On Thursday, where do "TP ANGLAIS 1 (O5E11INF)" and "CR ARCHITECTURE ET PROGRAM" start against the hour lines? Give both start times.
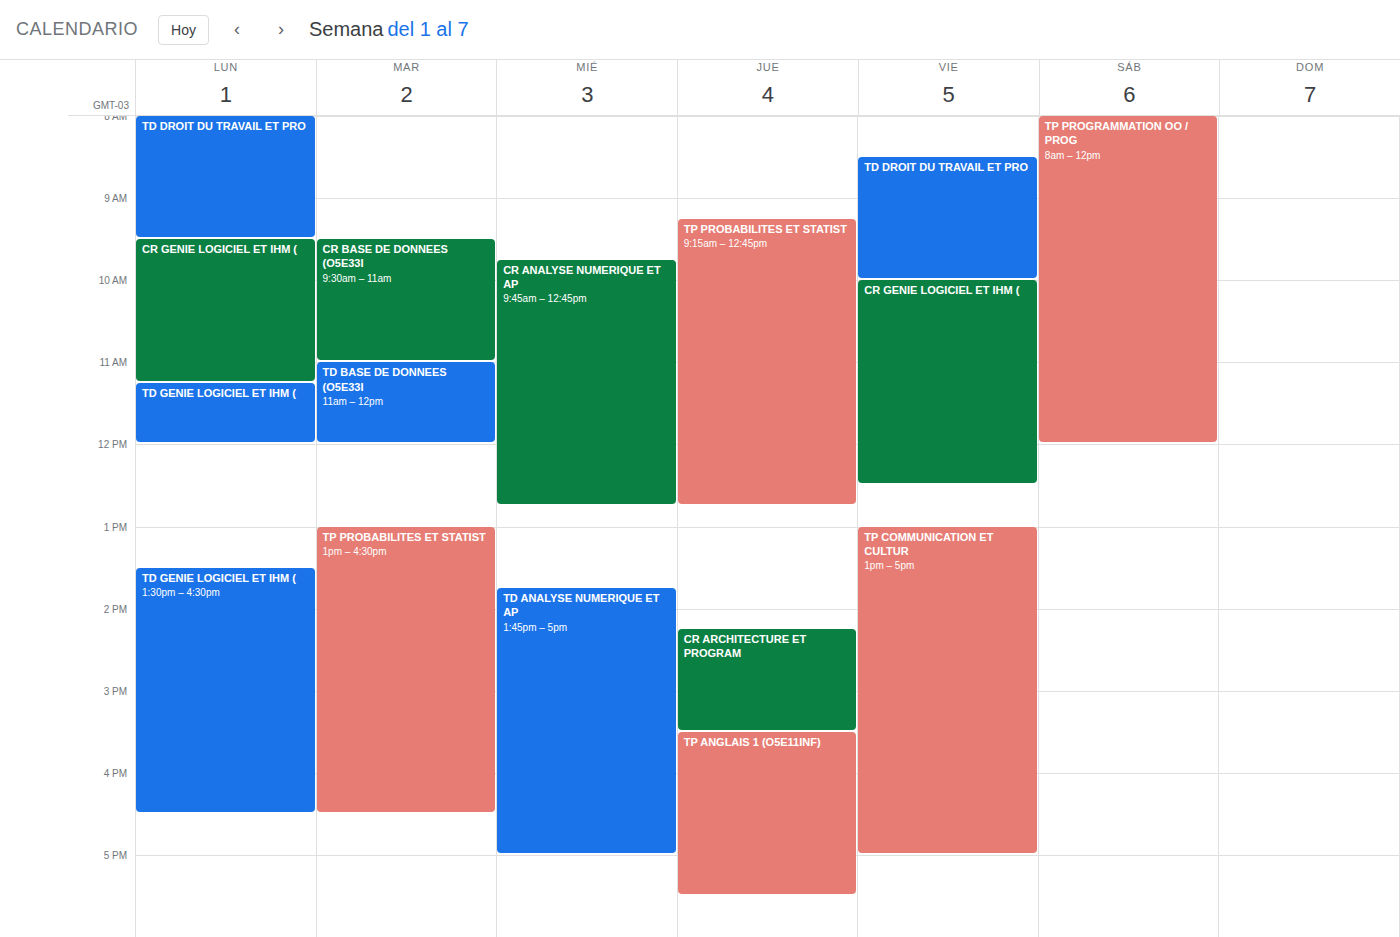
"TP ANGLAIS 1 (O5E11INF)": 3:30 PM, halfway between the 3 PM and 4 PM lines. "CR ARCHITECTURE ET PROGRAM": 2:15 PM, neither: a quarter of the way from the 2 PM line to the 3 PM line.